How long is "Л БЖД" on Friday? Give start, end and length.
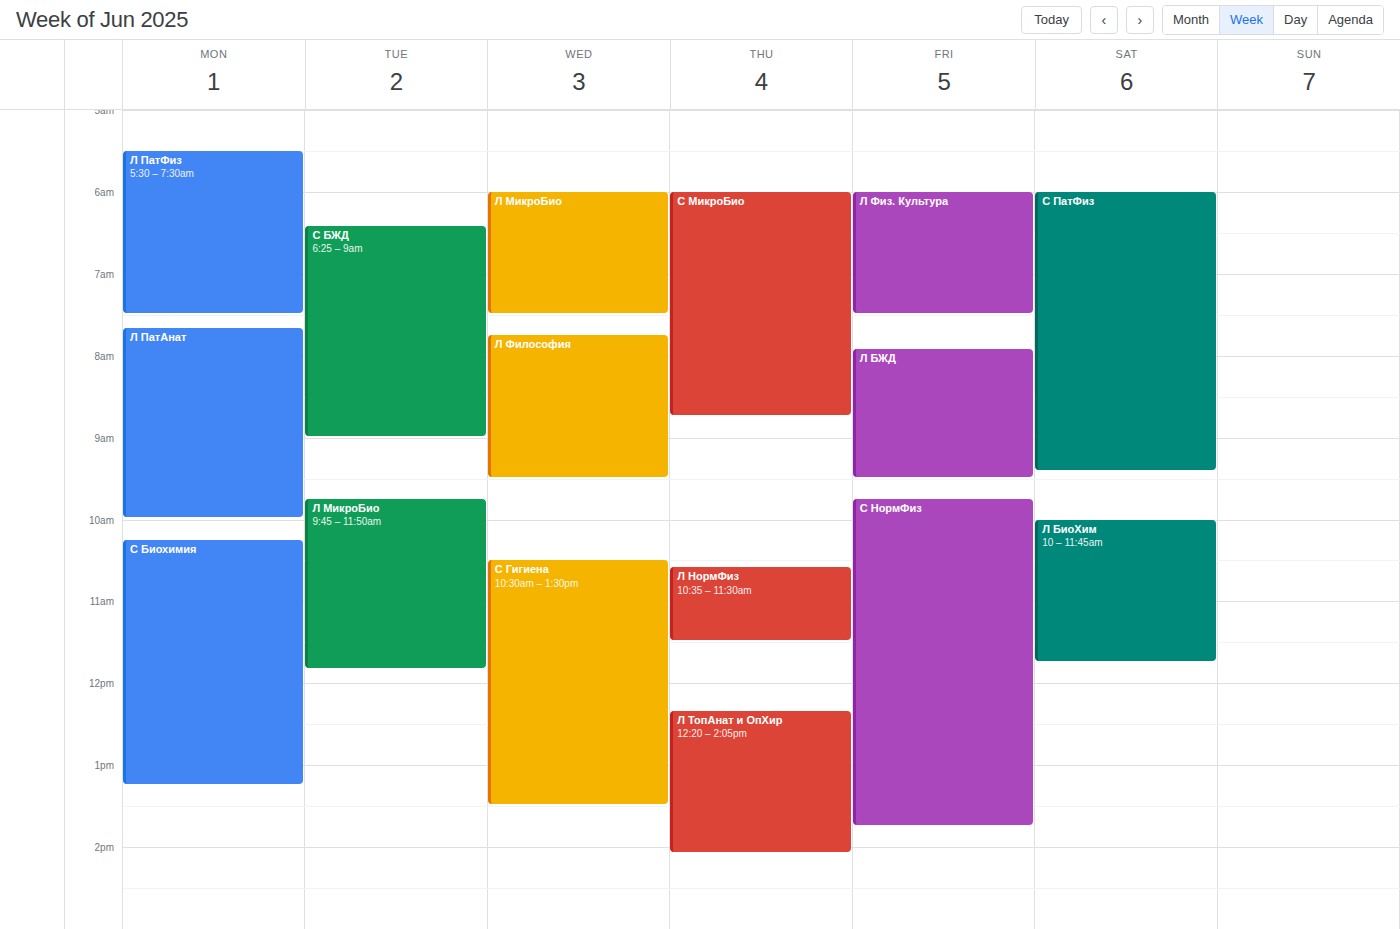
7:55 AM to 9:30 AM, 1 hour 35 minutes